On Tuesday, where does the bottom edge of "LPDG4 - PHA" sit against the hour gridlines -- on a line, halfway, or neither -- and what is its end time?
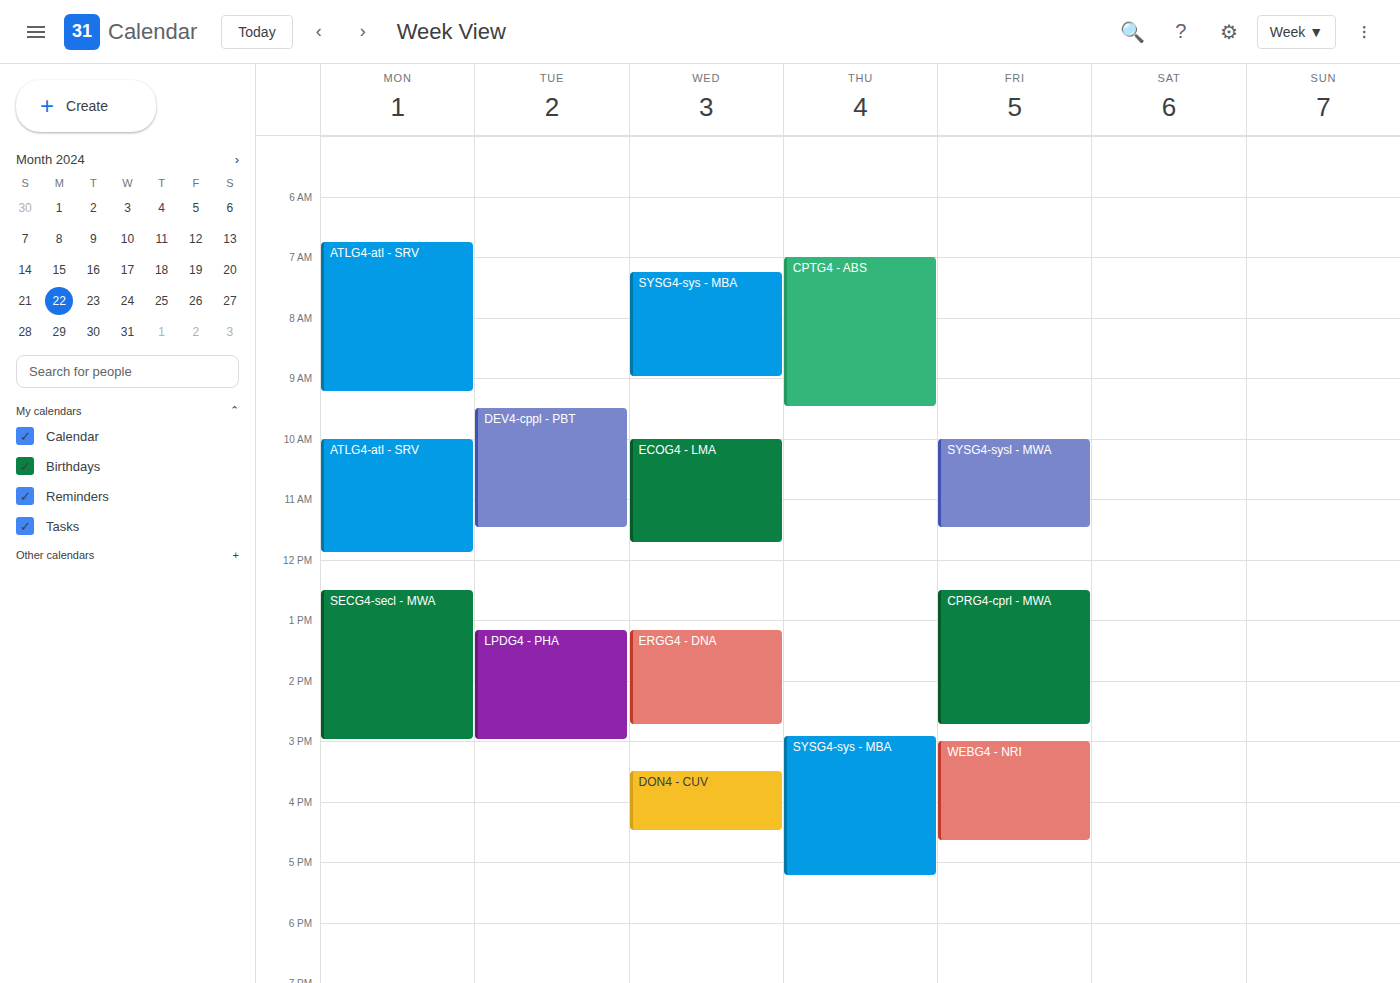
15:00 -- exactly on the 15:00 line.